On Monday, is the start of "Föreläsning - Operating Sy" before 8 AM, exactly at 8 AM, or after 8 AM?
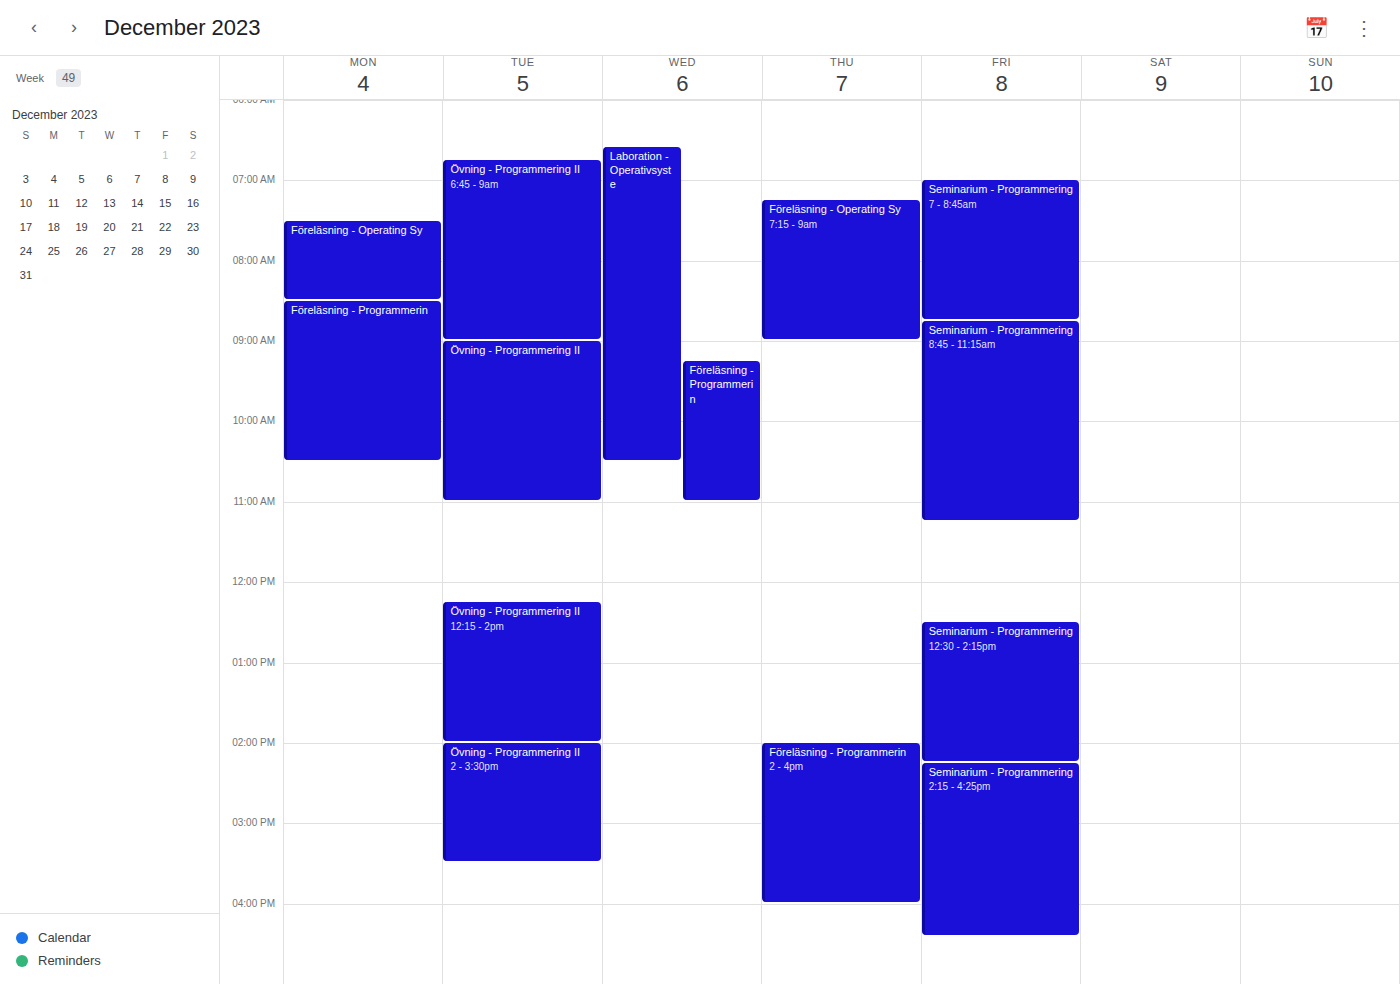
7:30 AM -- before 8 AM, 30 minutes above the 8 AM line.